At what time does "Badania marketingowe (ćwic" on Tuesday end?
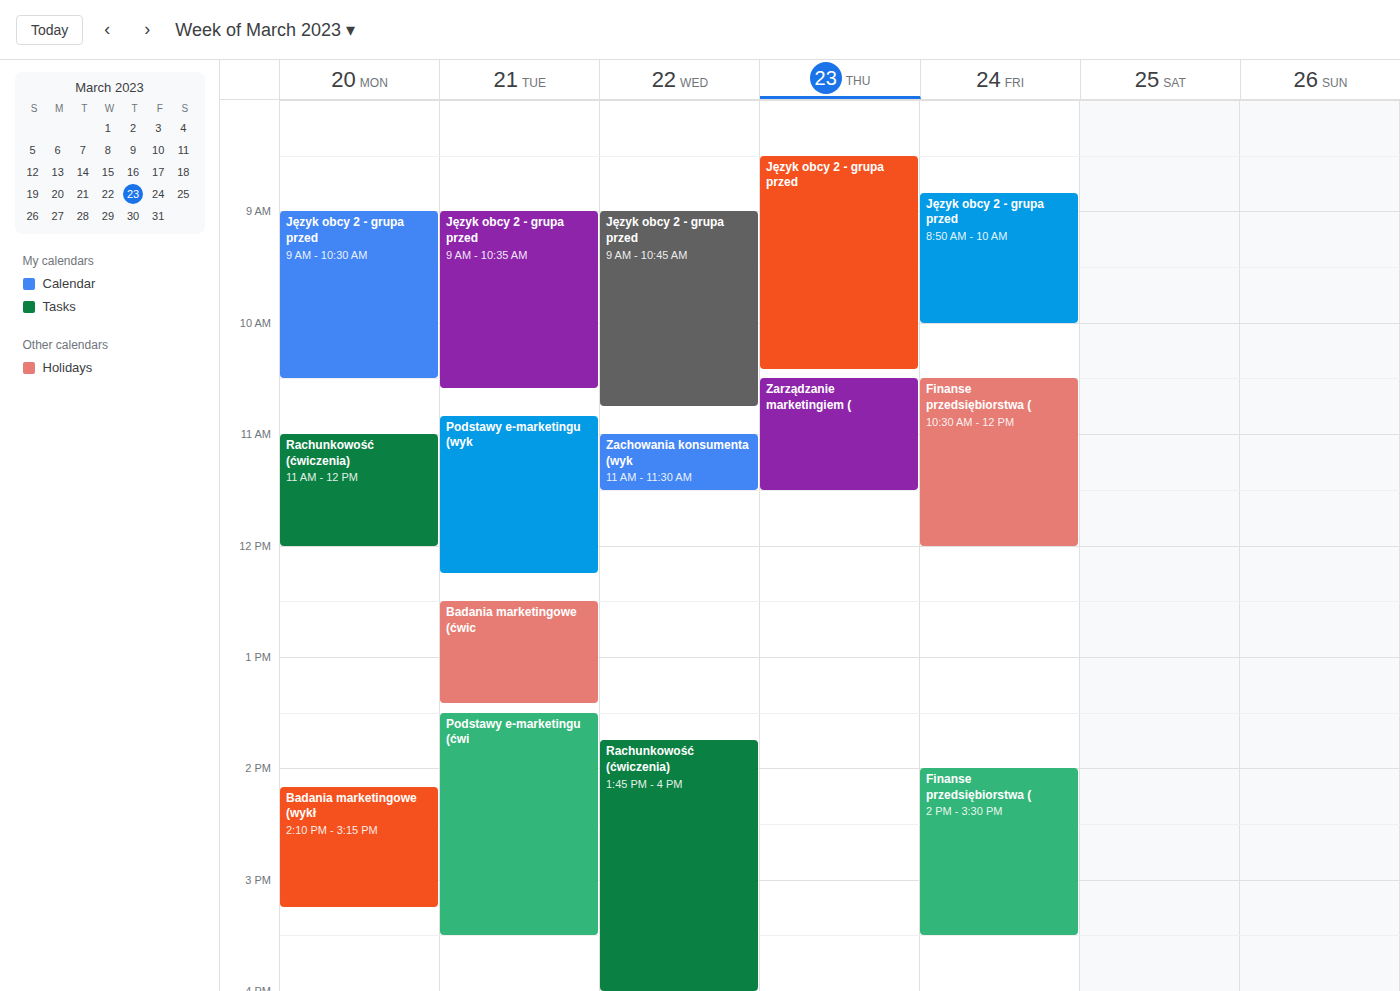
13:25